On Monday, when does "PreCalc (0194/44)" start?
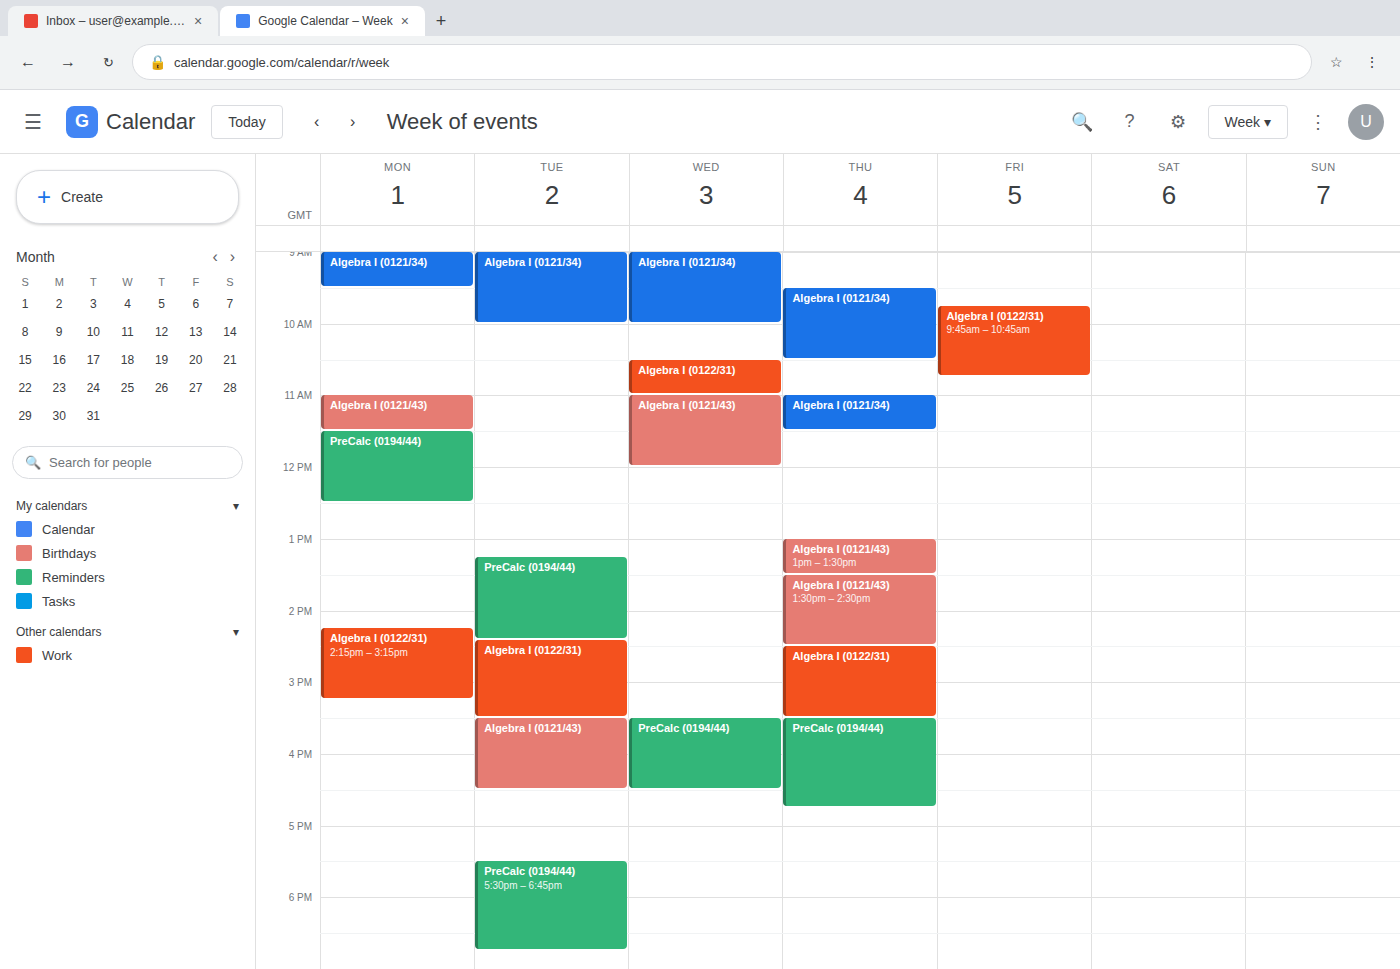
11:30 AM